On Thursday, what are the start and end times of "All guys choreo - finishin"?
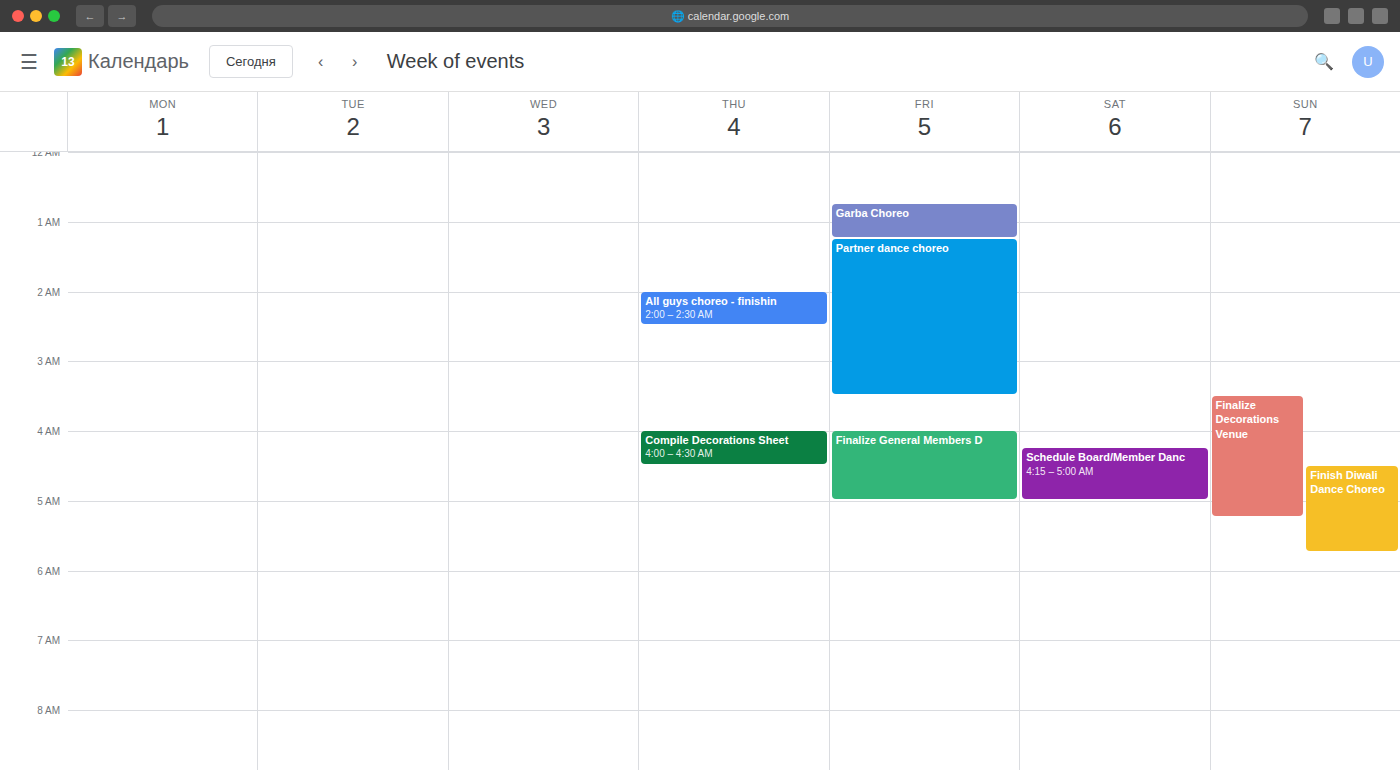
2:00 AM to 2:30 AM